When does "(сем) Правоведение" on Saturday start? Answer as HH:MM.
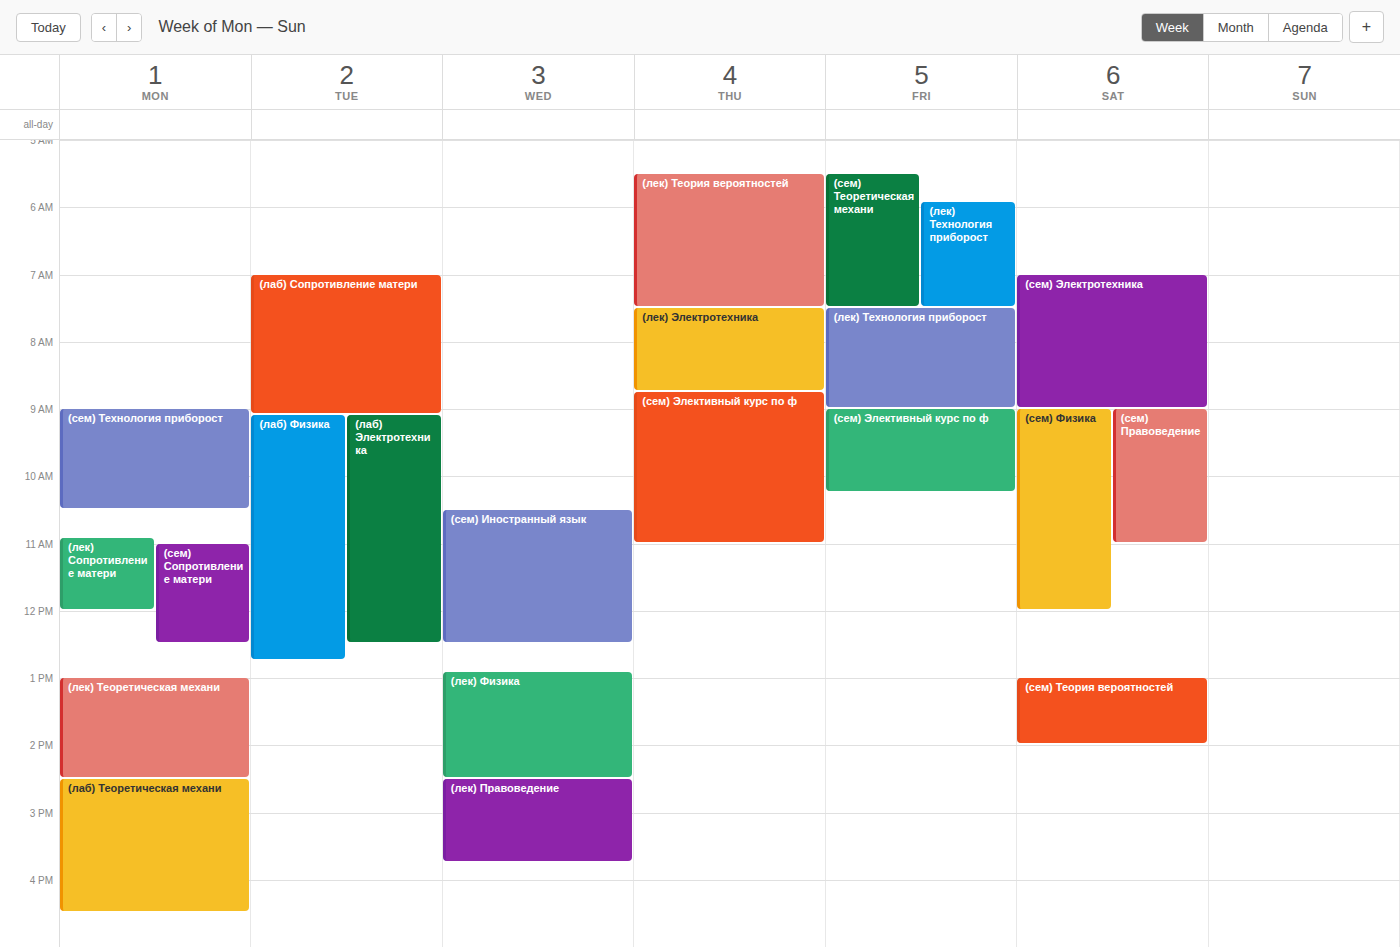
09:00